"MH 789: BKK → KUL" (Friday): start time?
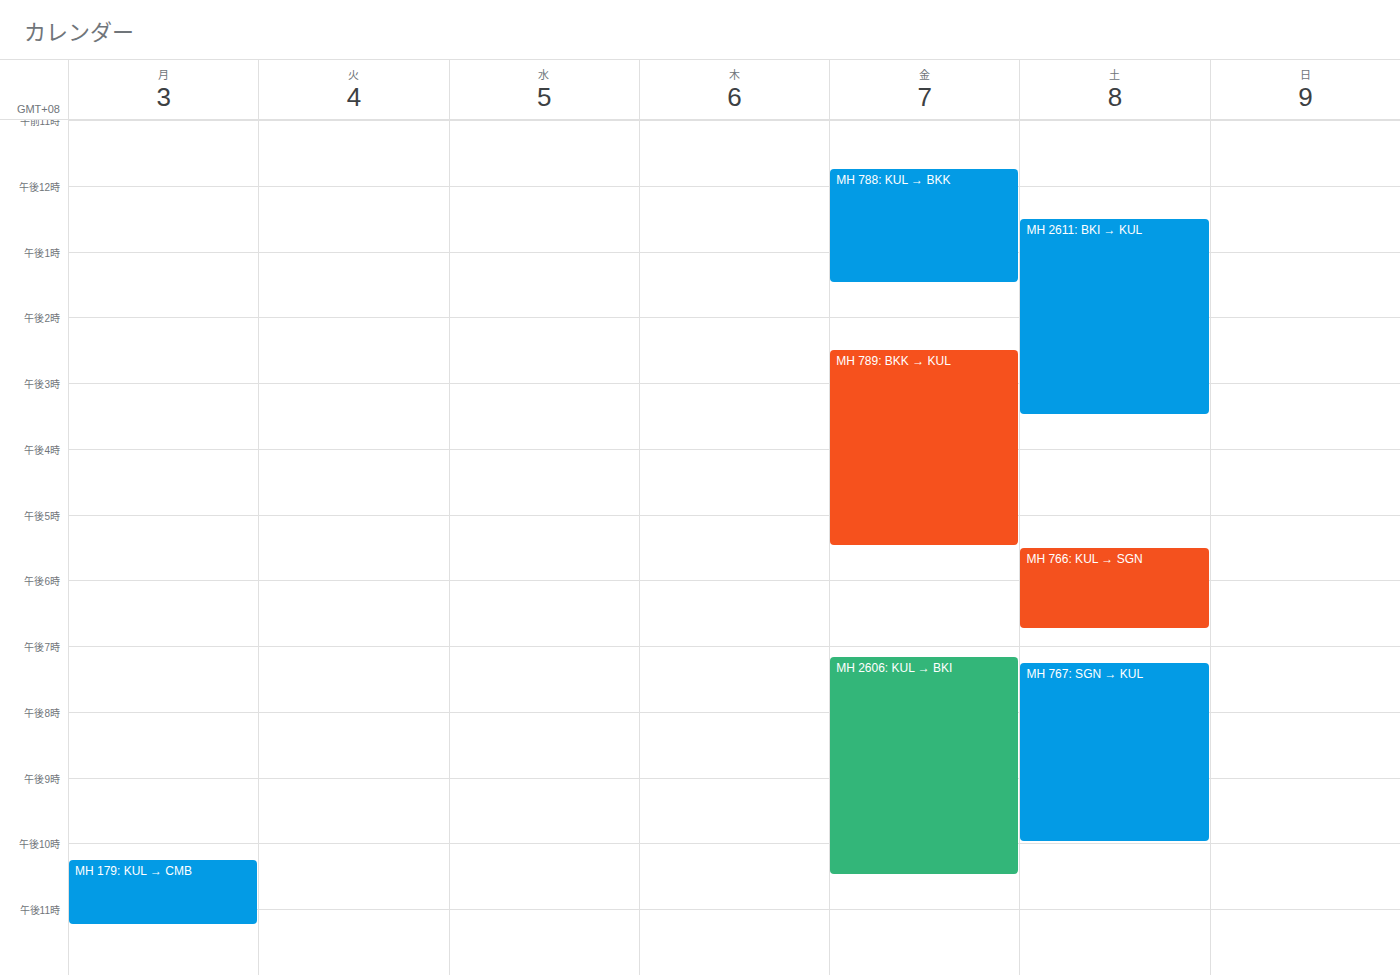
2:30 PM